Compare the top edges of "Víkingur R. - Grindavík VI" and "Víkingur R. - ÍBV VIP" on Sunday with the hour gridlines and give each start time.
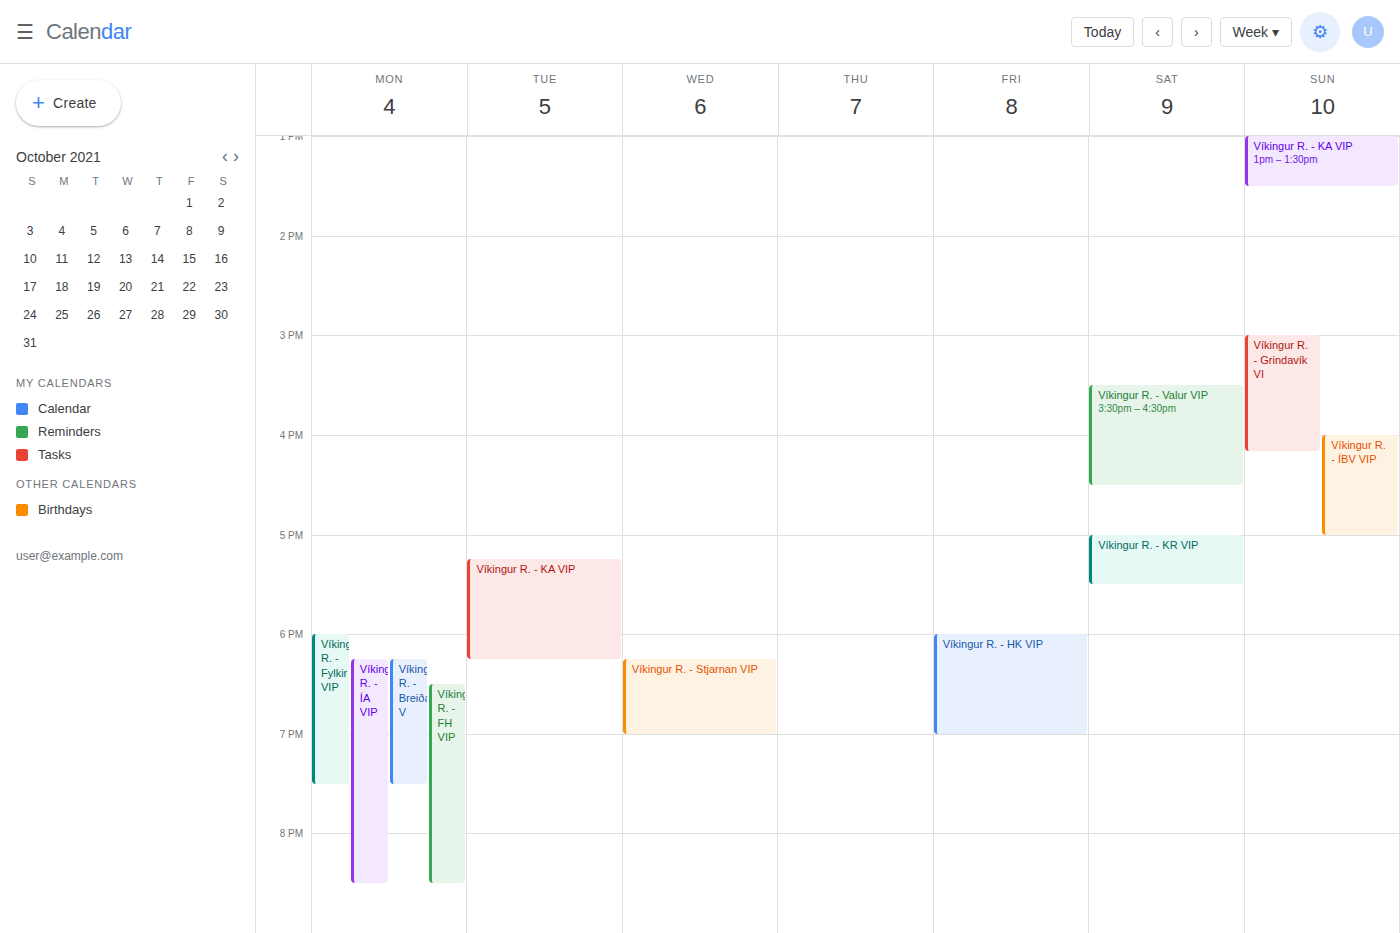
"Víkingur R. - Grindavík VI": 3:00 PM, exactly on the 3 PM line. "Víkingur R. - ÍBV VIP": 4:00 PM, exactly on the 4 PM line.